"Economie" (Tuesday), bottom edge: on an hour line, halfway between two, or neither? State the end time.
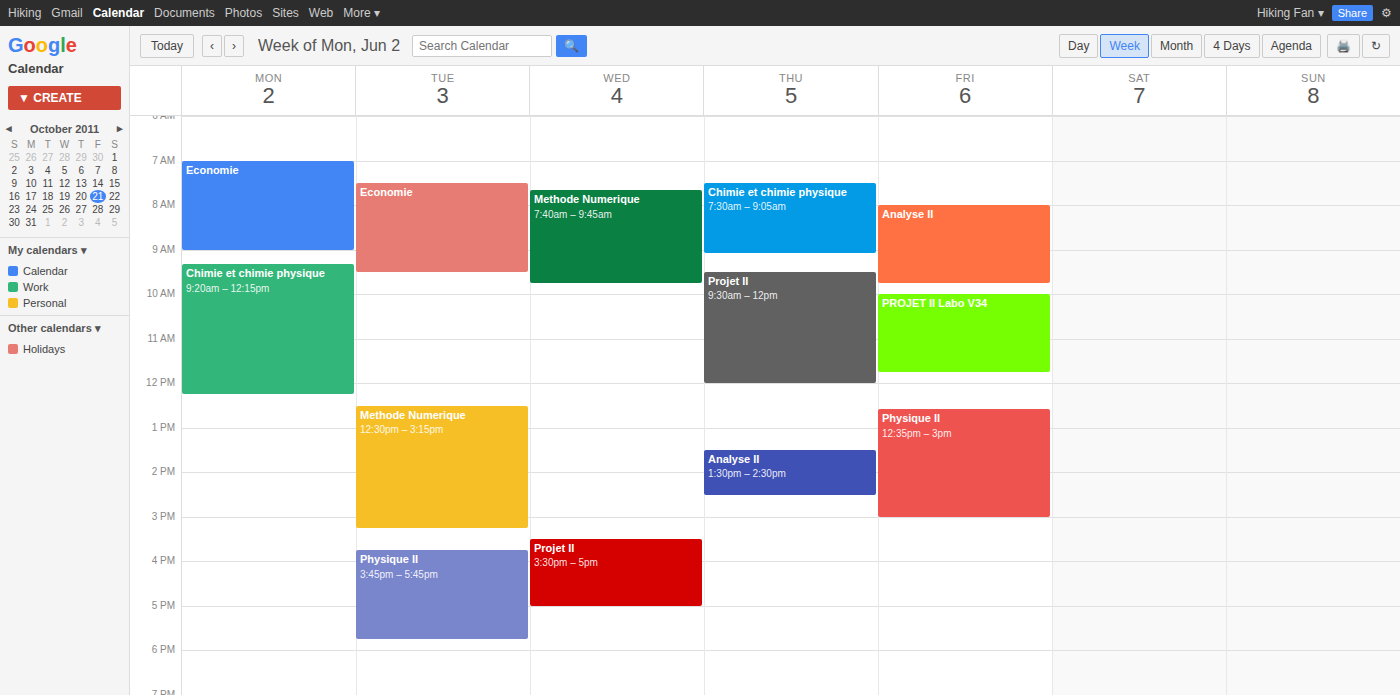
9:30 AM -- halfway between the 9 AM and 10 AM lines.